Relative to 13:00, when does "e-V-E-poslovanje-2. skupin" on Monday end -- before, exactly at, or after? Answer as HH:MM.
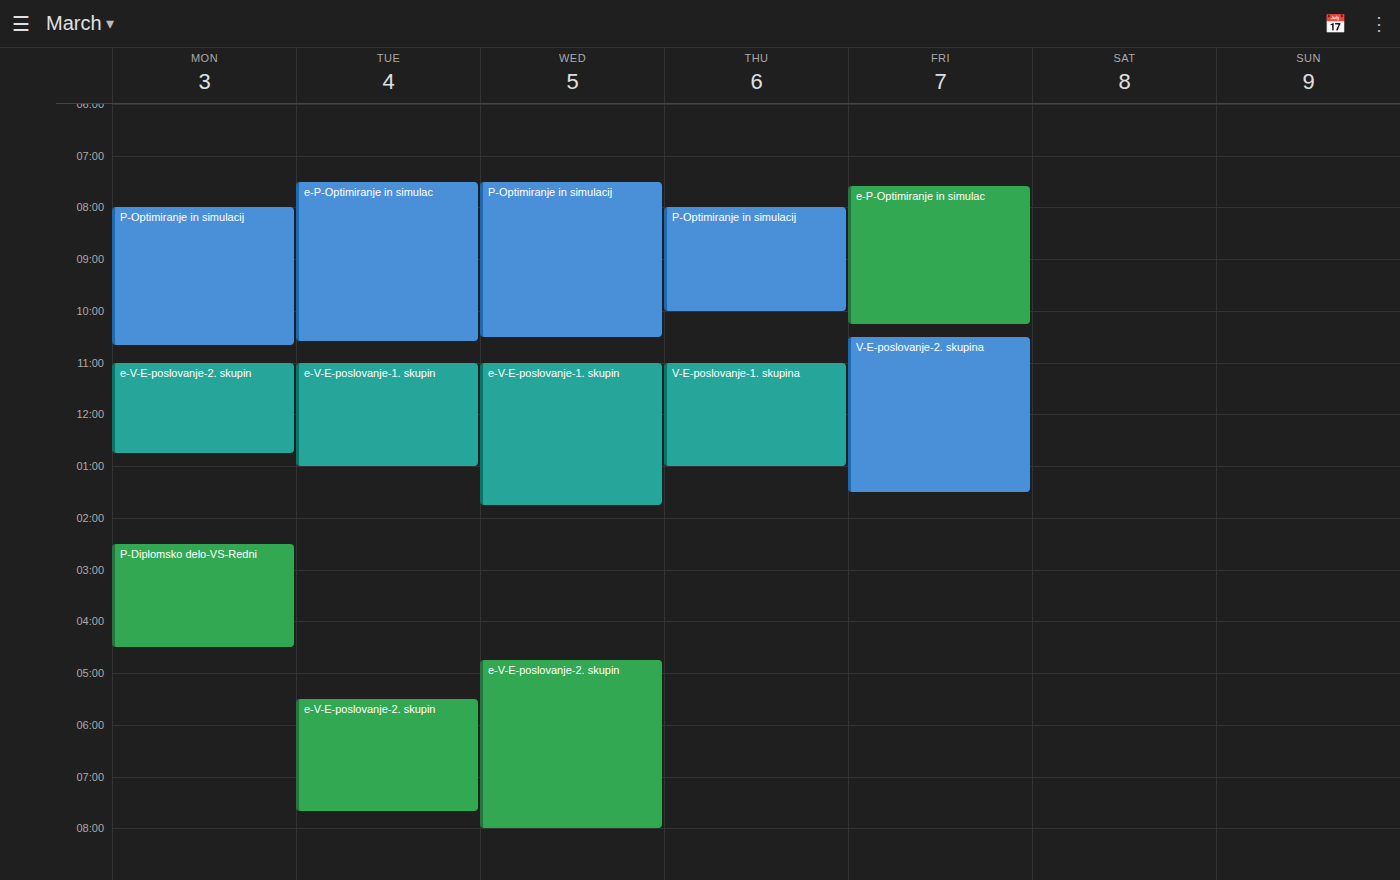
12:45 -- before 13:00, 15 minutes above the 13:00 line.